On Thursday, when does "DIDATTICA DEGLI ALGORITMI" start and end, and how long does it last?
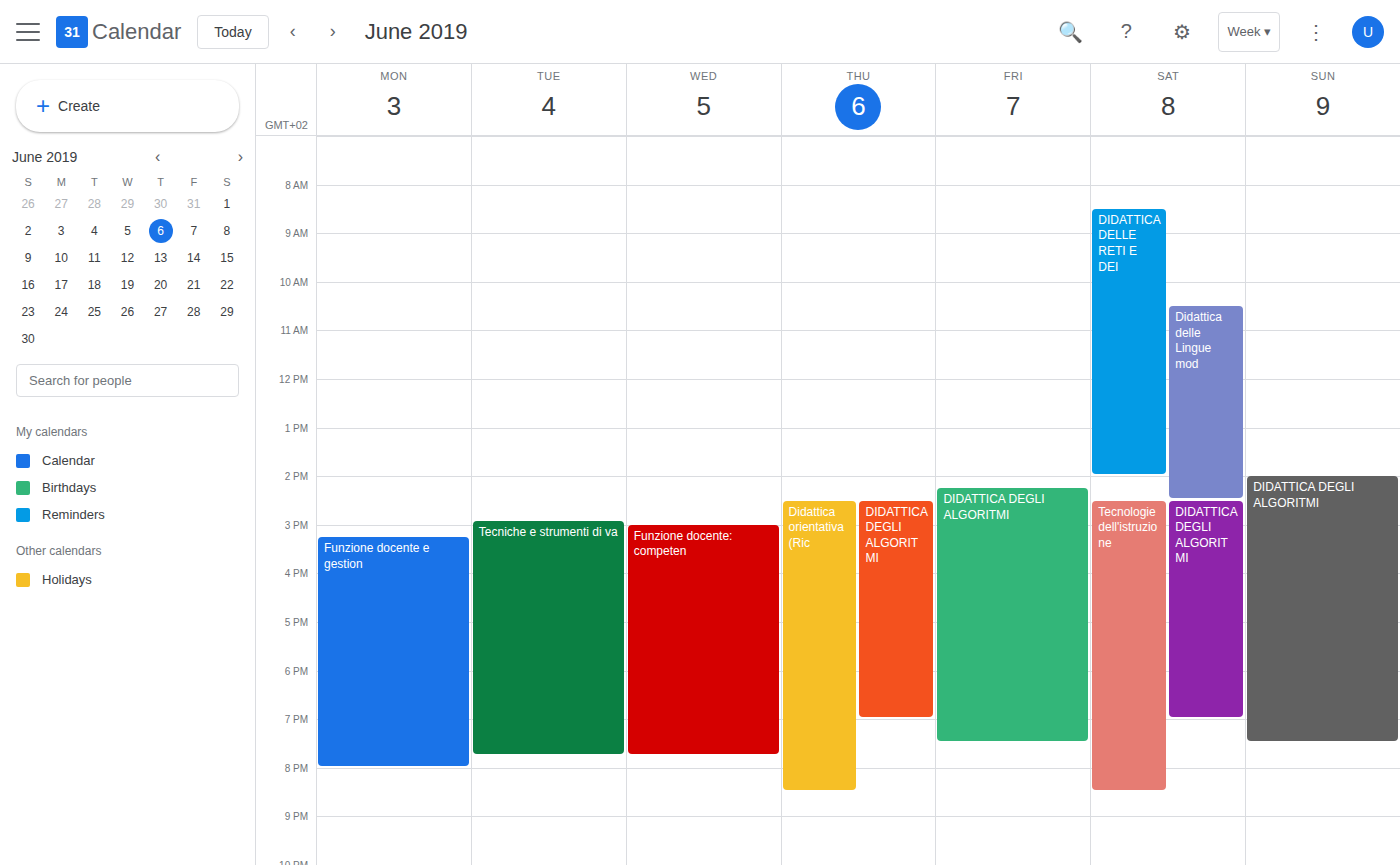
2:30 PM to 7:00 PM, 4 hours 30 minutes